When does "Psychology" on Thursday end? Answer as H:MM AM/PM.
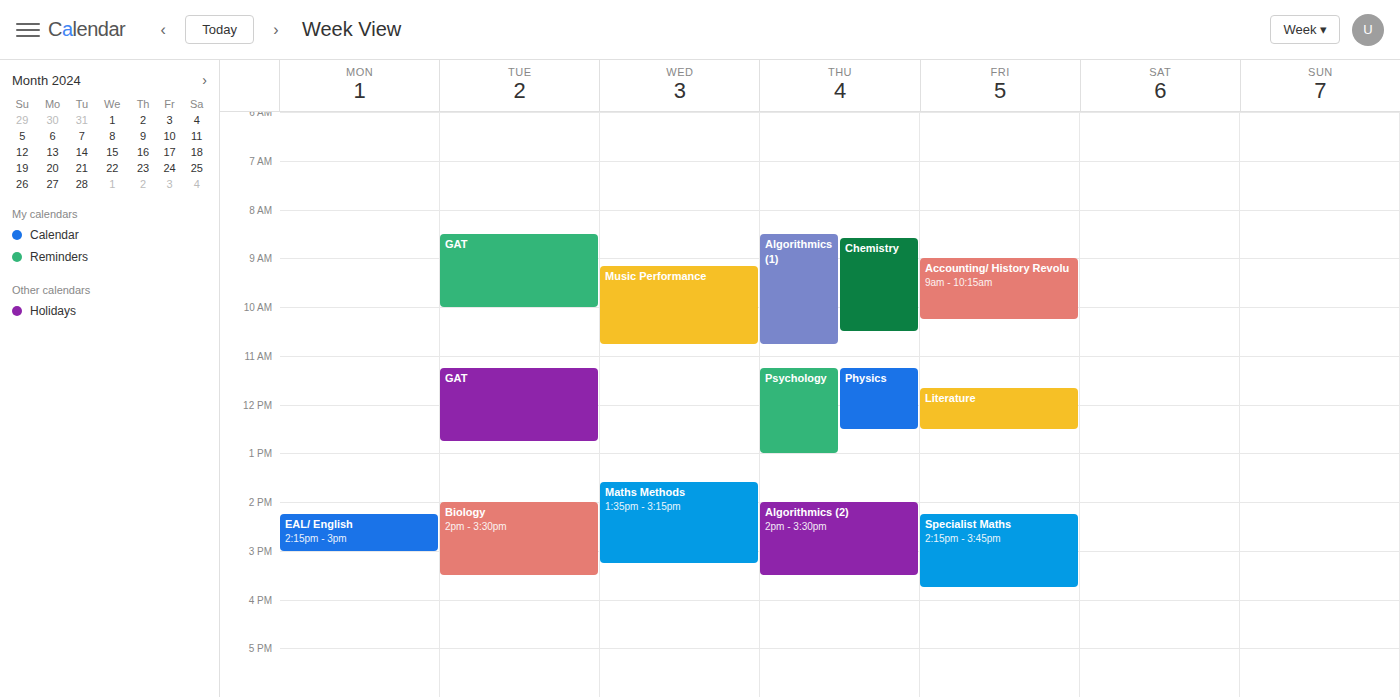
1:00 PM